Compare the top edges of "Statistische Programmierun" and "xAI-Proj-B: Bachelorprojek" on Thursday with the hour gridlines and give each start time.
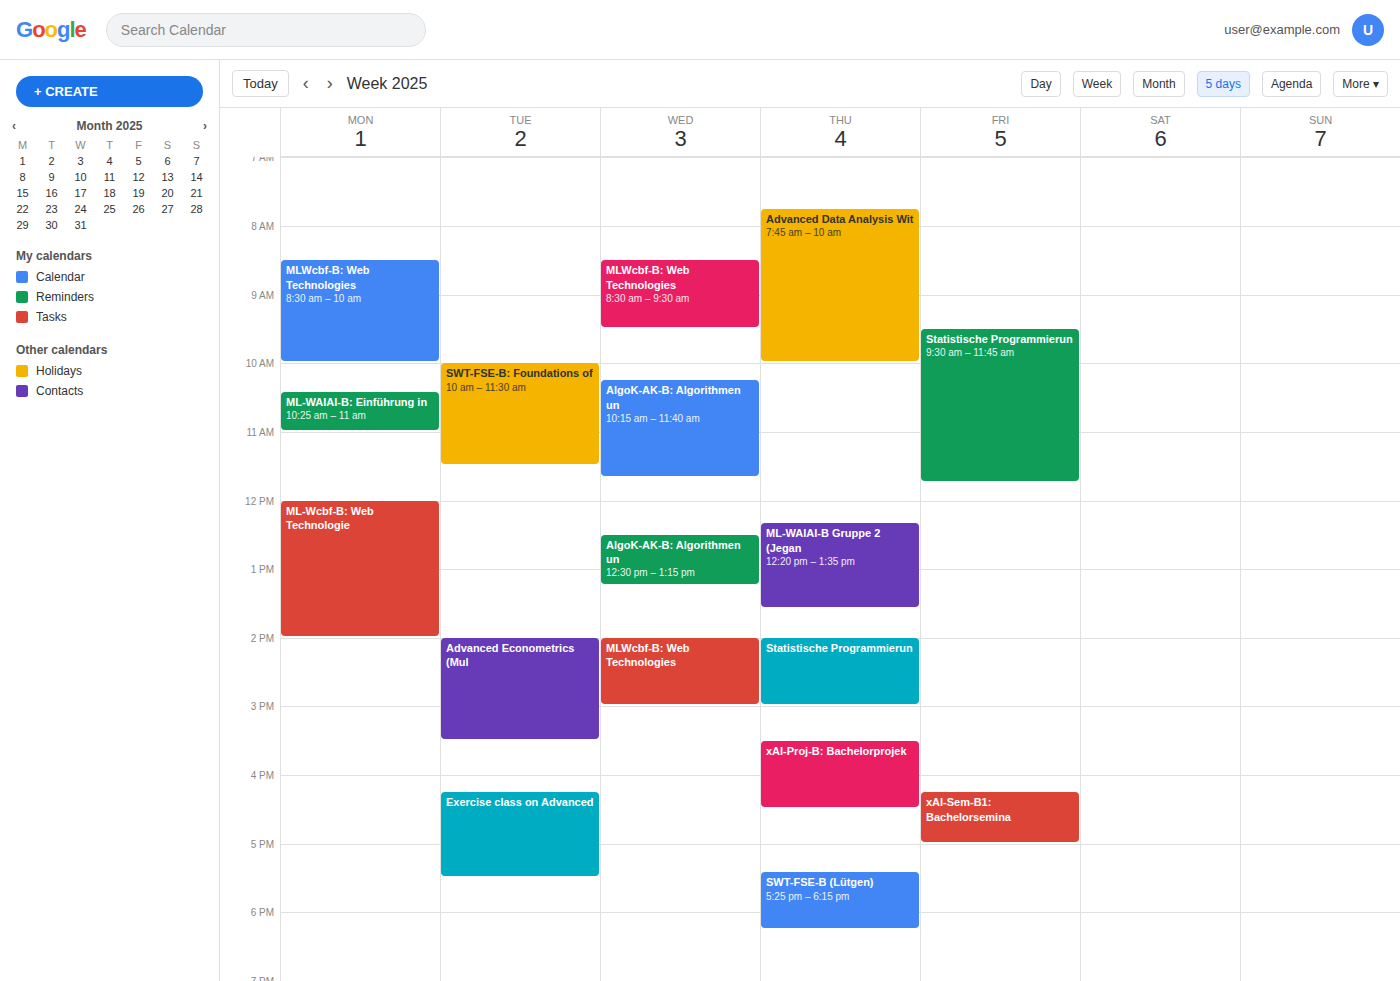
"Statistische Programmierun": 2:00 PM, exactly on the 2 PM line. "xAI-Proj-B: Bachelorprojek": 3:30 PM, halfway between the 3 PM and 4 PM lines.